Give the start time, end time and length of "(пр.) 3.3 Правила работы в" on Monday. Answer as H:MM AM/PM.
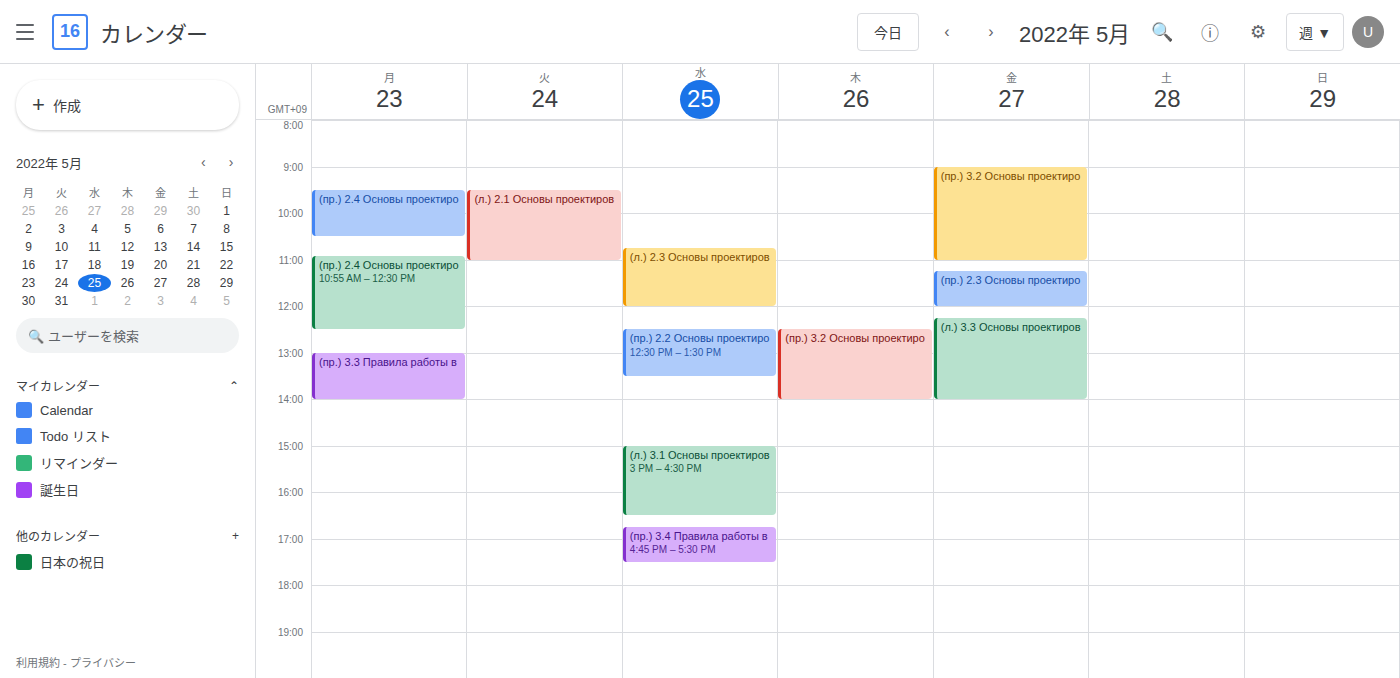
1:00 PM to 2:00 PM, 1 hour